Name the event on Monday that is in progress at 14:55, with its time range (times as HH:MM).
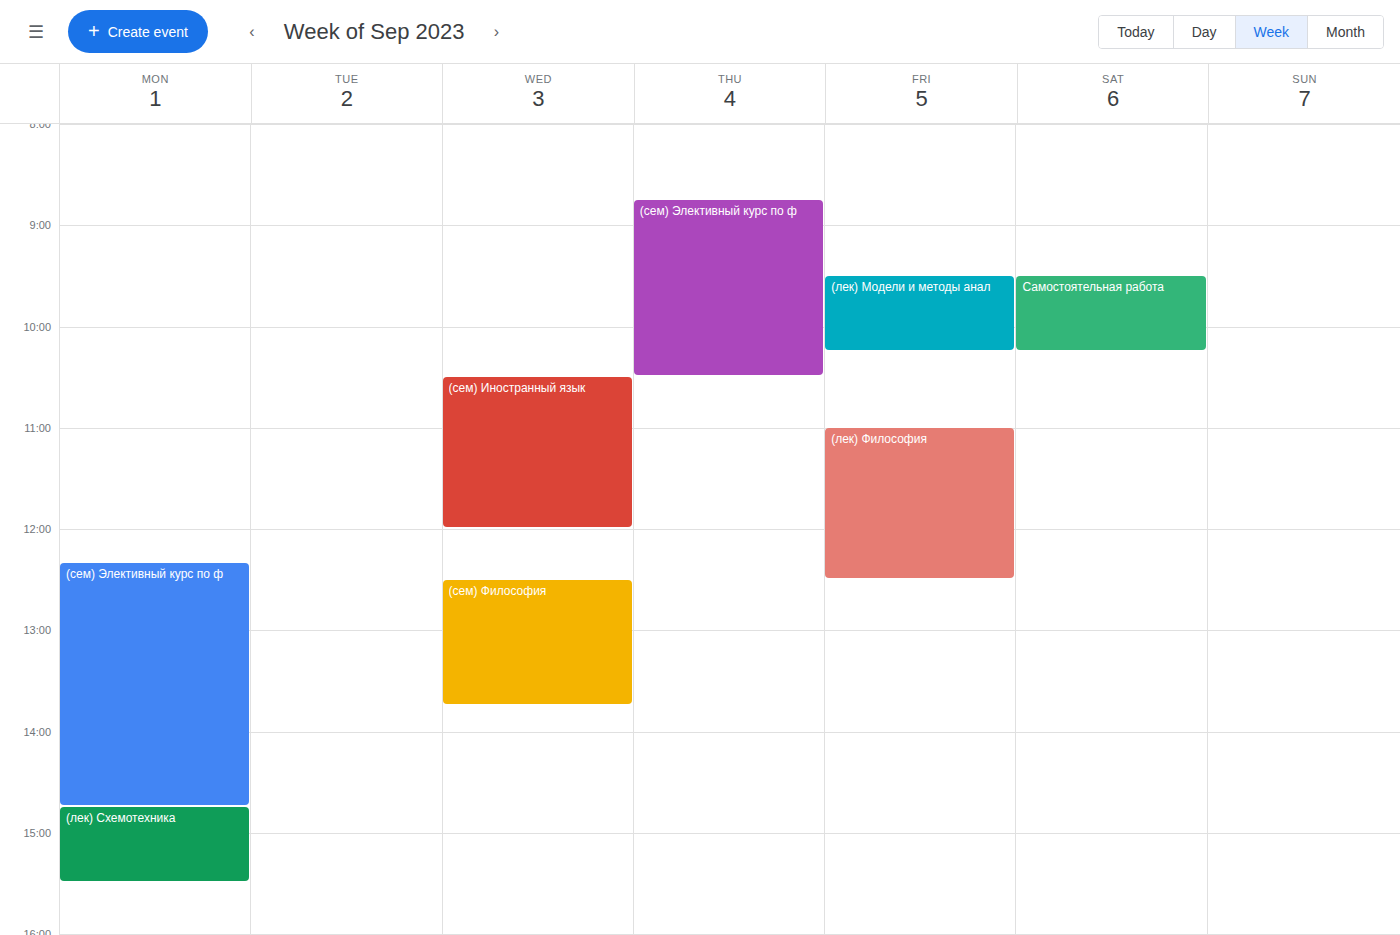
"(лек) Схемотехника", 14:45 to 15:30